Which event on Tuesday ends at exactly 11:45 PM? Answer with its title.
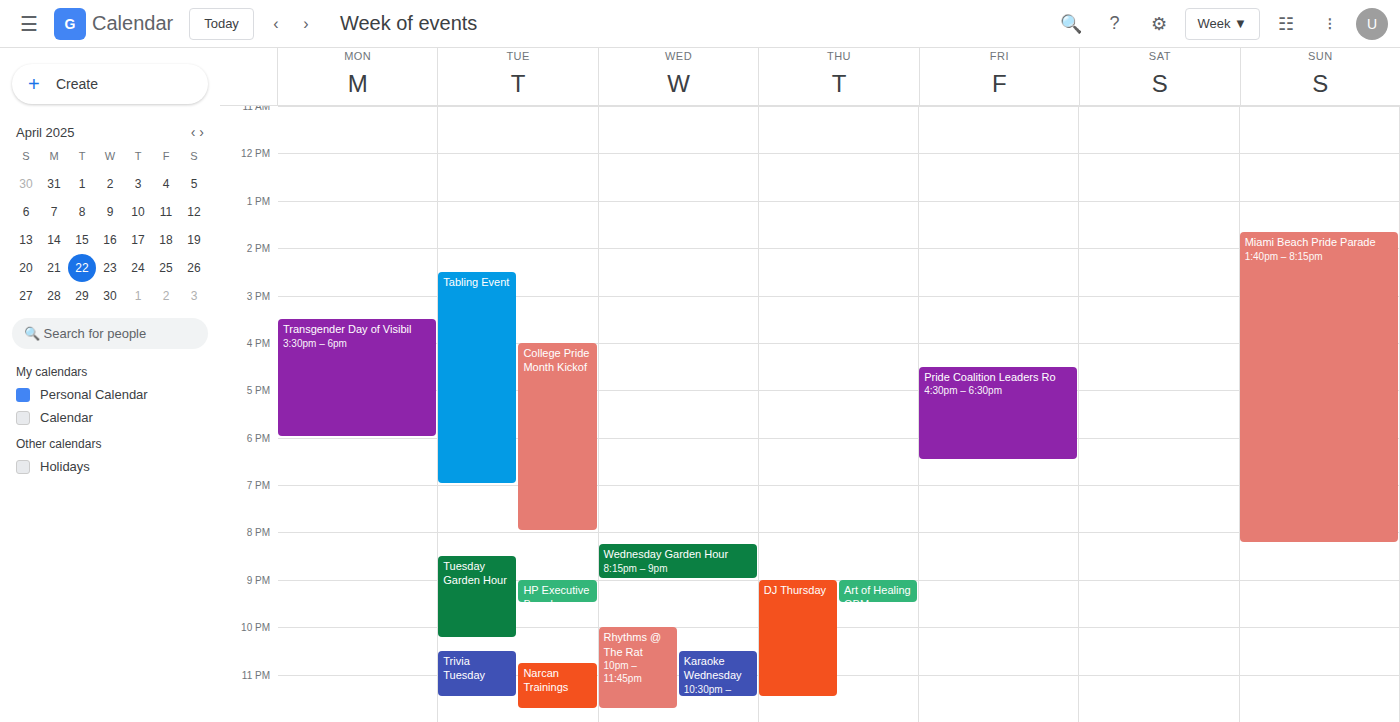
"Narcan Trainings"